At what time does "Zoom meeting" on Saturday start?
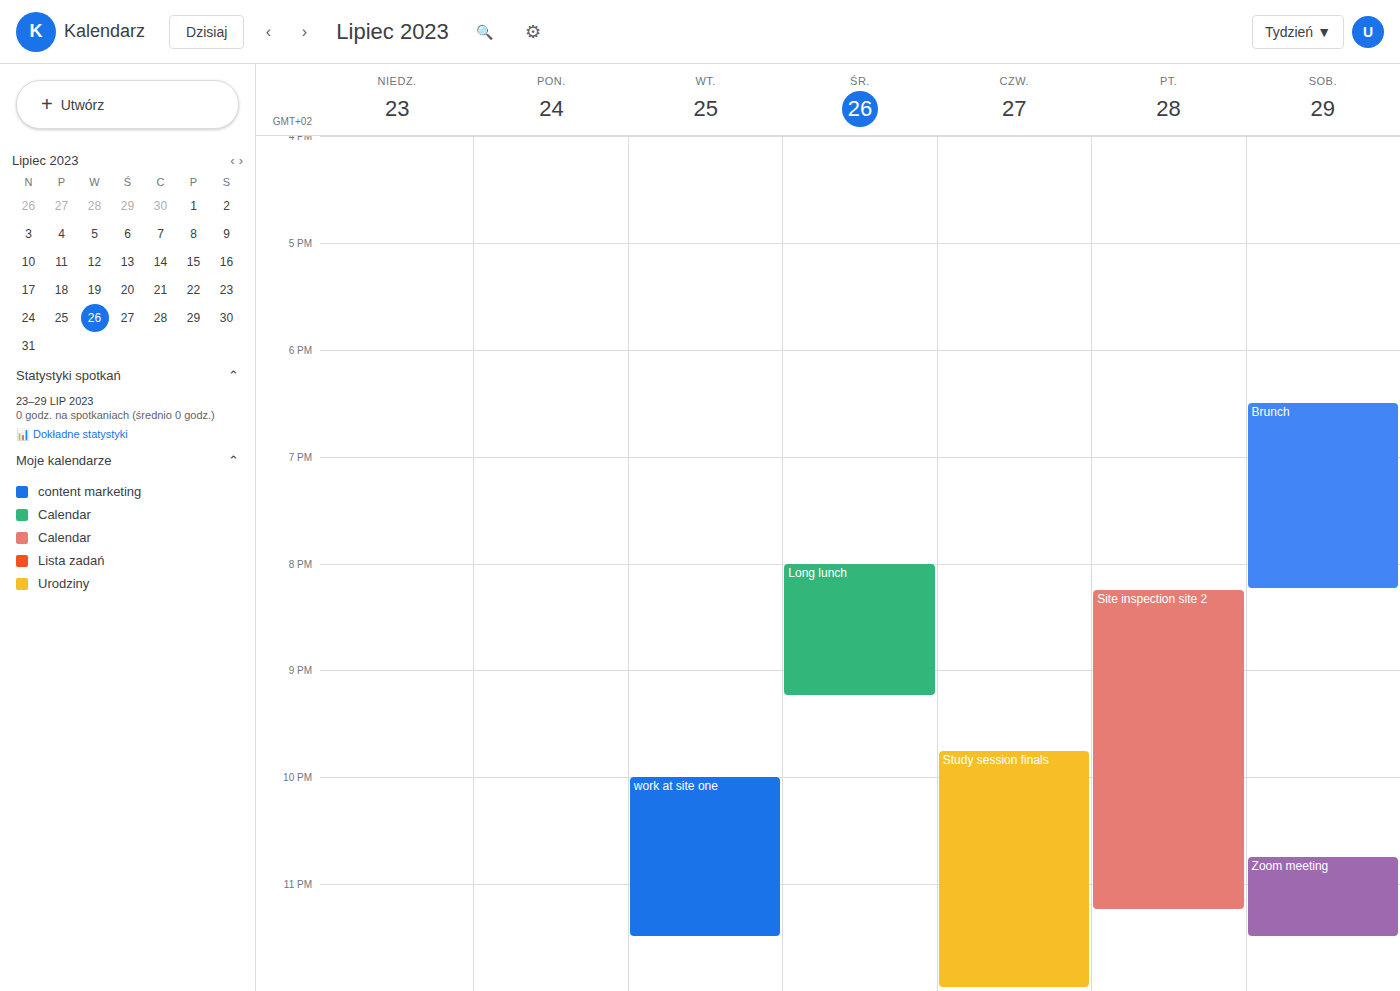
10:45 PM